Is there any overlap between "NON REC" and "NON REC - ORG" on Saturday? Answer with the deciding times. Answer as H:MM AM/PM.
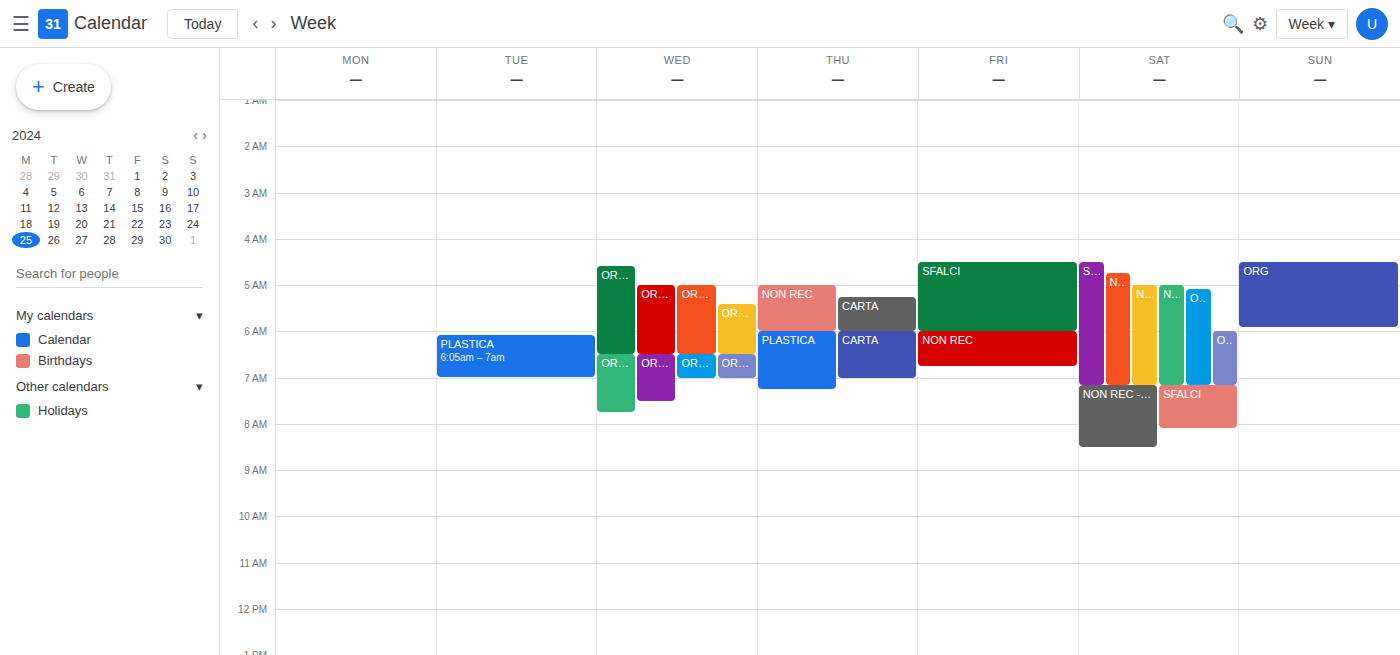
"NON REC - ORG" starts at 5:00 AM, before "NON REC" ends at 7:10 AM -- they overlap.